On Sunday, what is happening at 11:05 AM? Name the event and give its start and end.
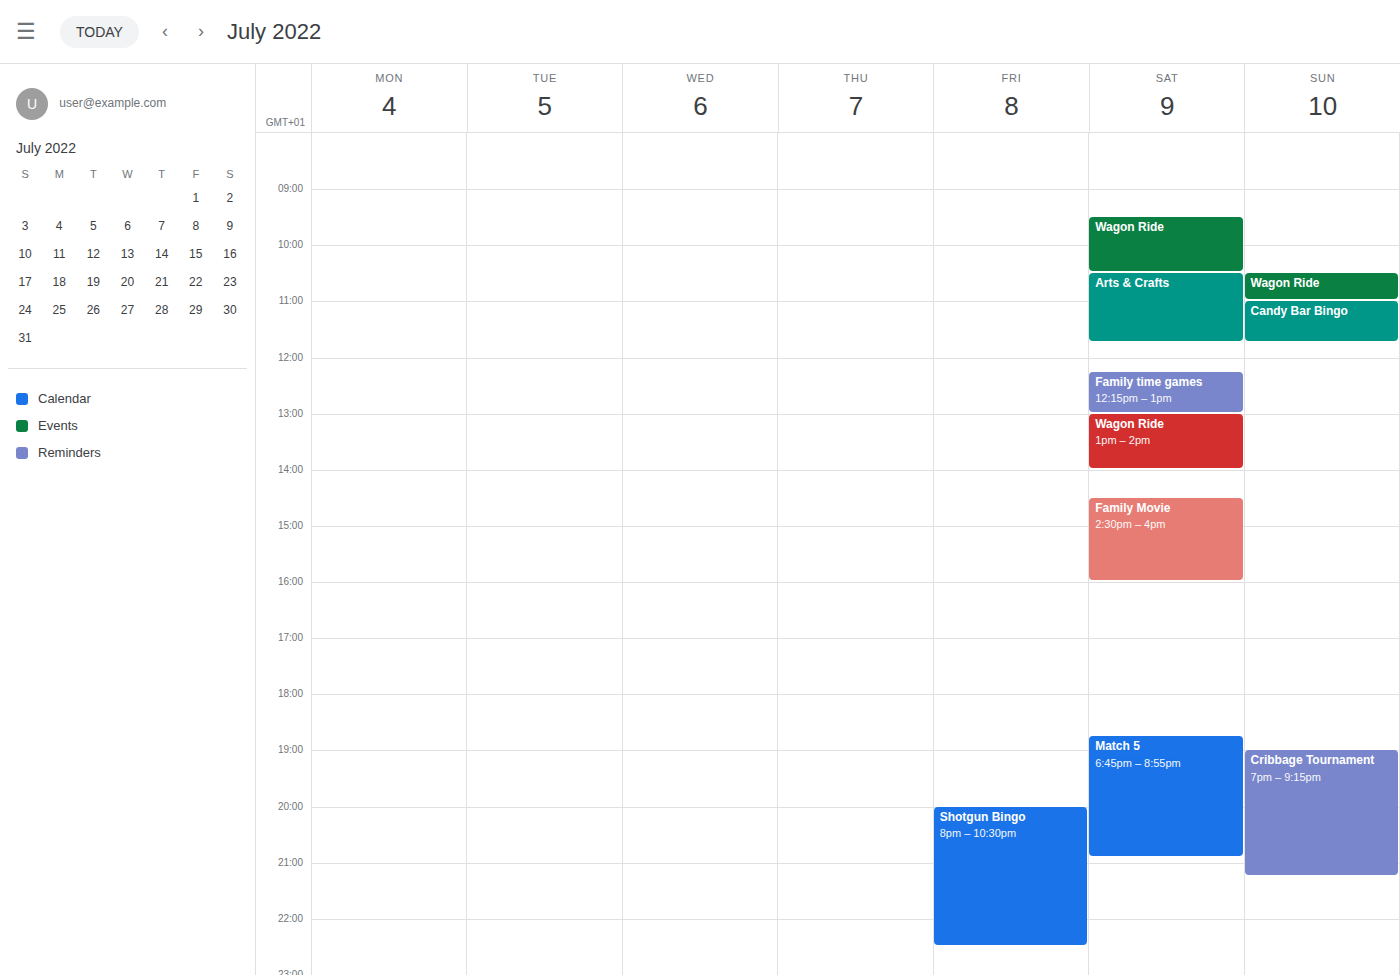
"Candy Bar Bingo", 11:00 AM to 11:45 AM